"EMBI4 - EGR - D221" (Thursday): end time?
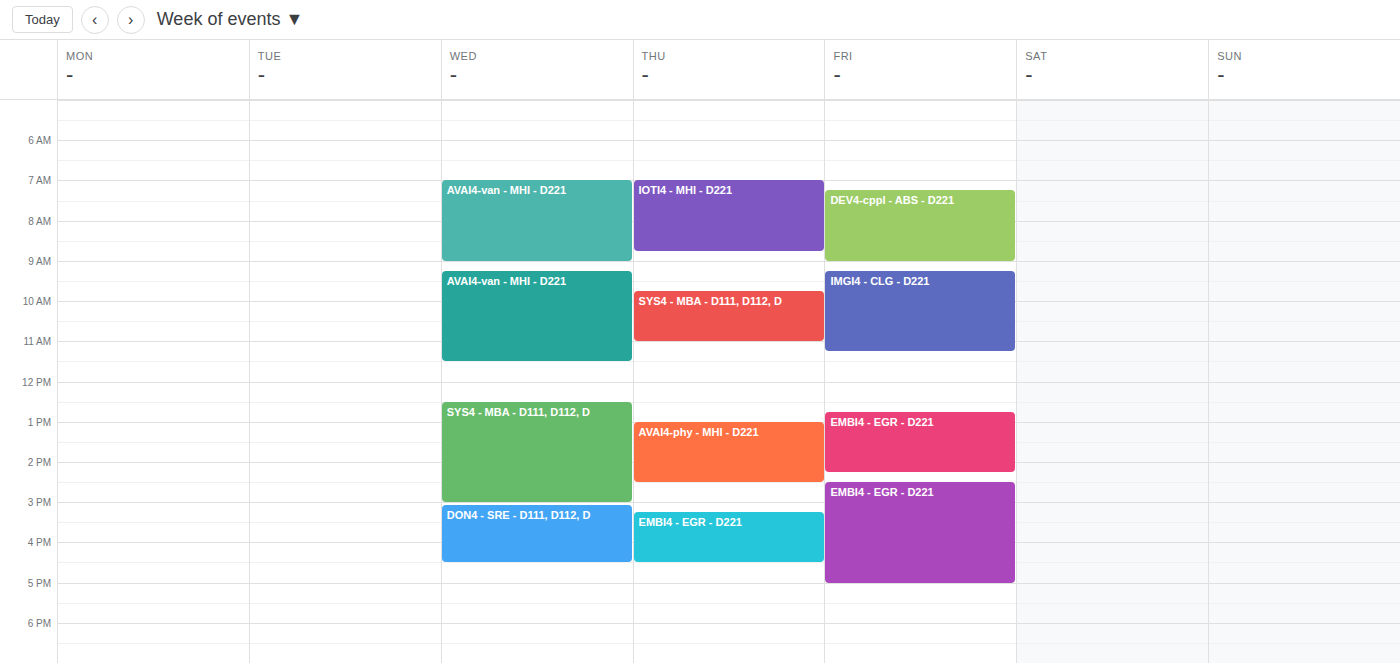
16:30